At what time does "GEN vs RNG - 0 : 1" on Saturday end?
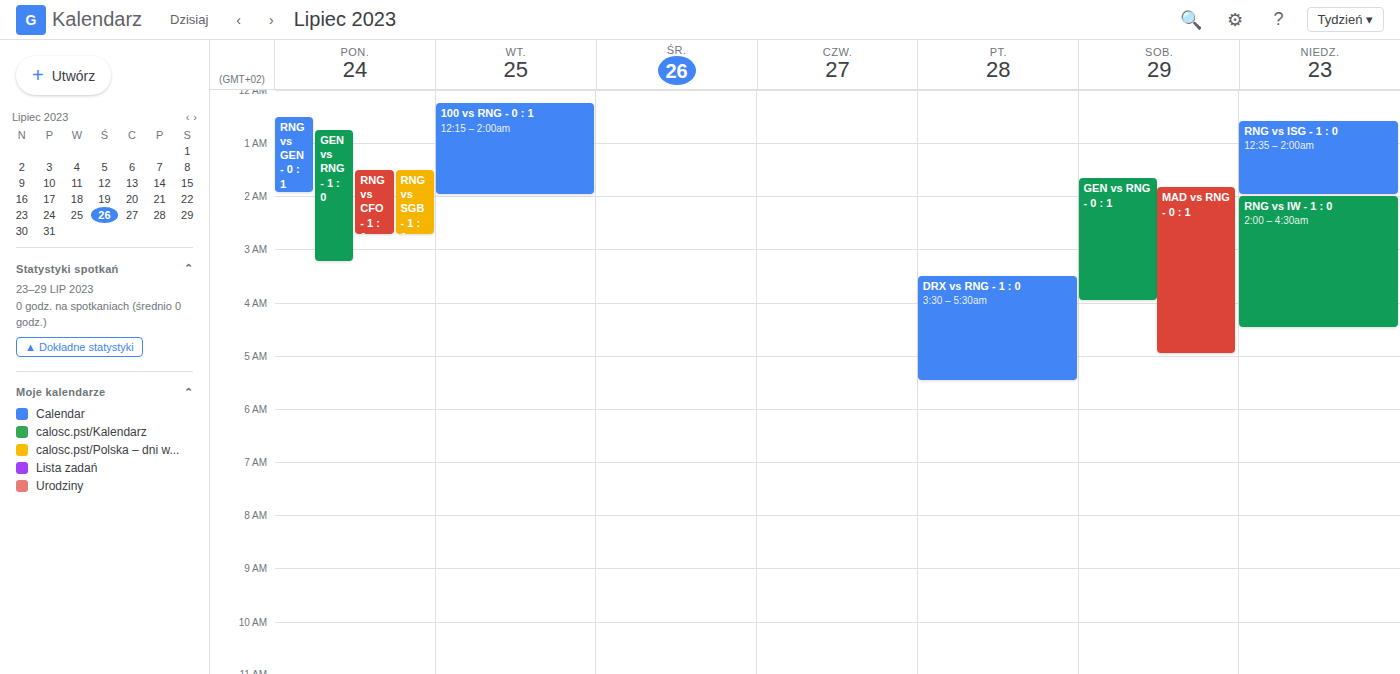
4:00 AM